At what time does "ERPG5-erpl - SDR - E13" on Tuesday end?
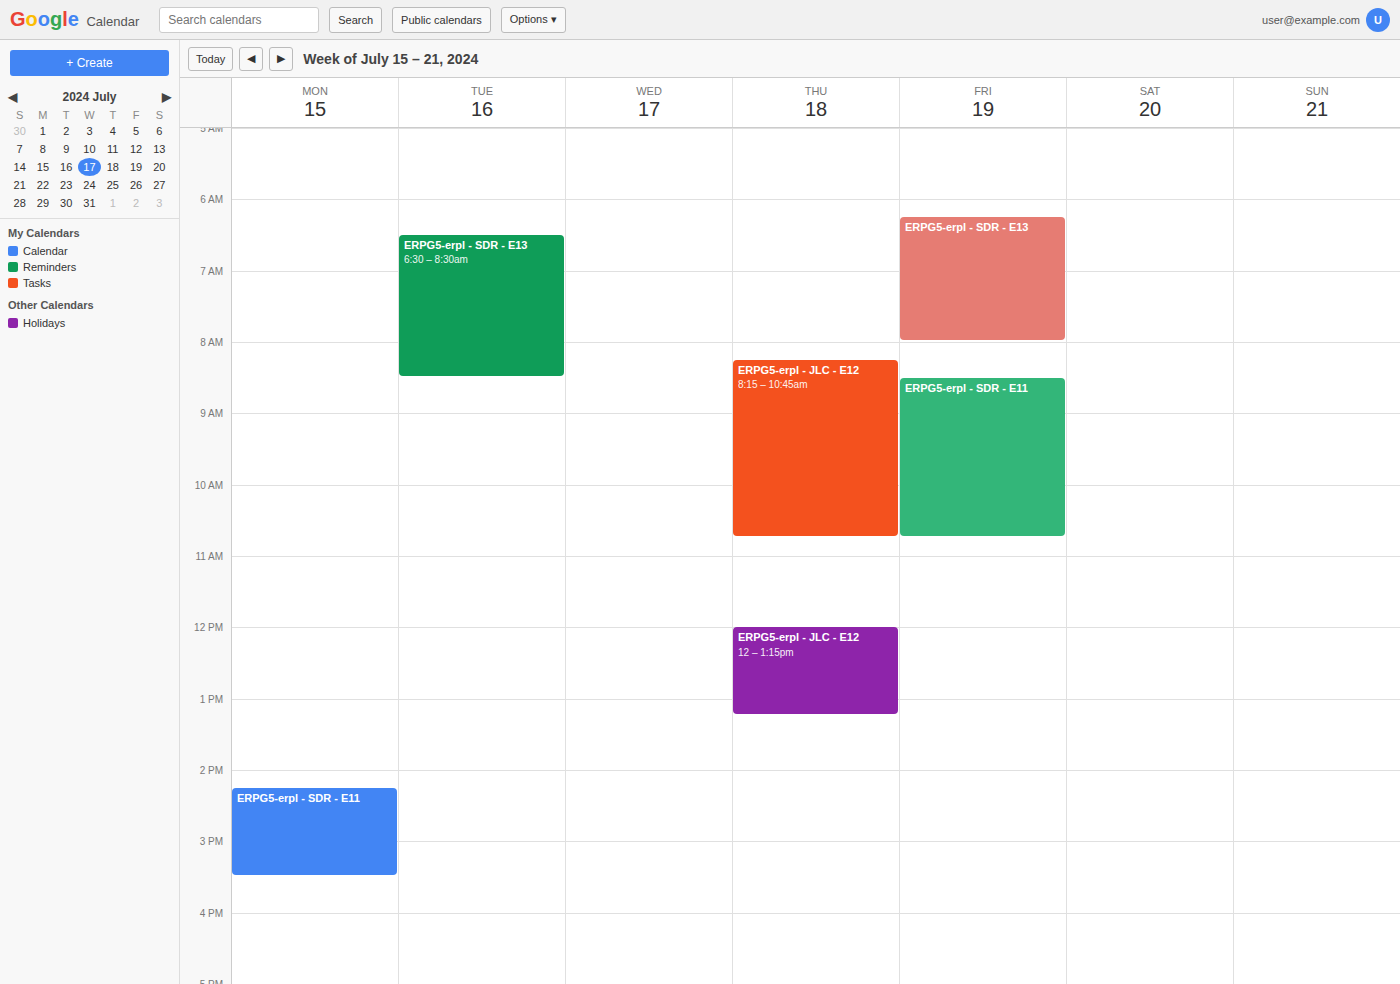
8:30 AM